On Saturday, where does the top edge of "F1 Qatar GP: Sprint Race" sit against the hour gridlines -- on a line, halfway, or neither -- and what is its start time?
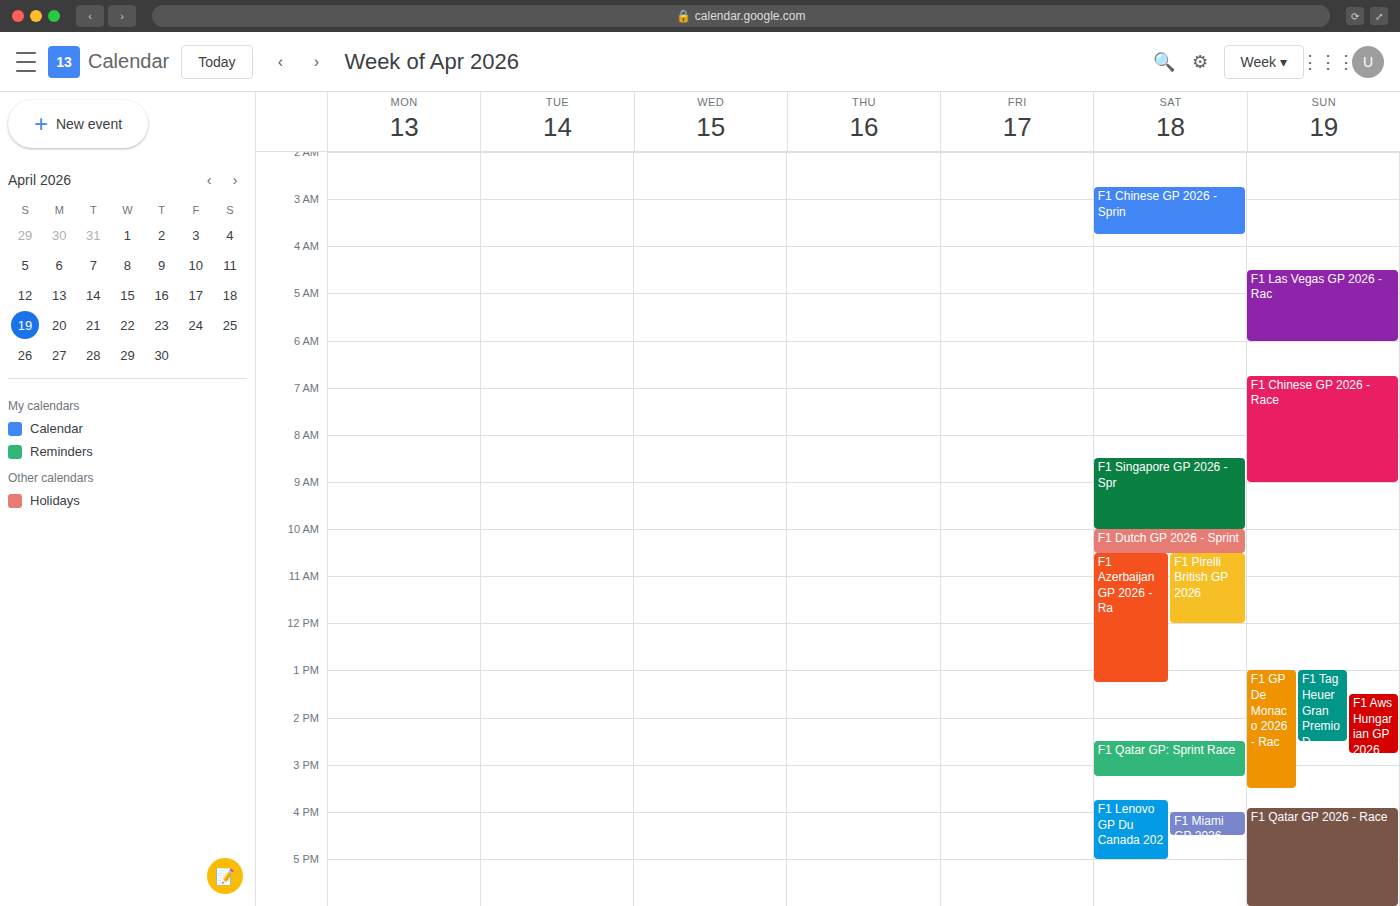
2:30 PM -- halfway between the 2 PM and 3 PM lines.